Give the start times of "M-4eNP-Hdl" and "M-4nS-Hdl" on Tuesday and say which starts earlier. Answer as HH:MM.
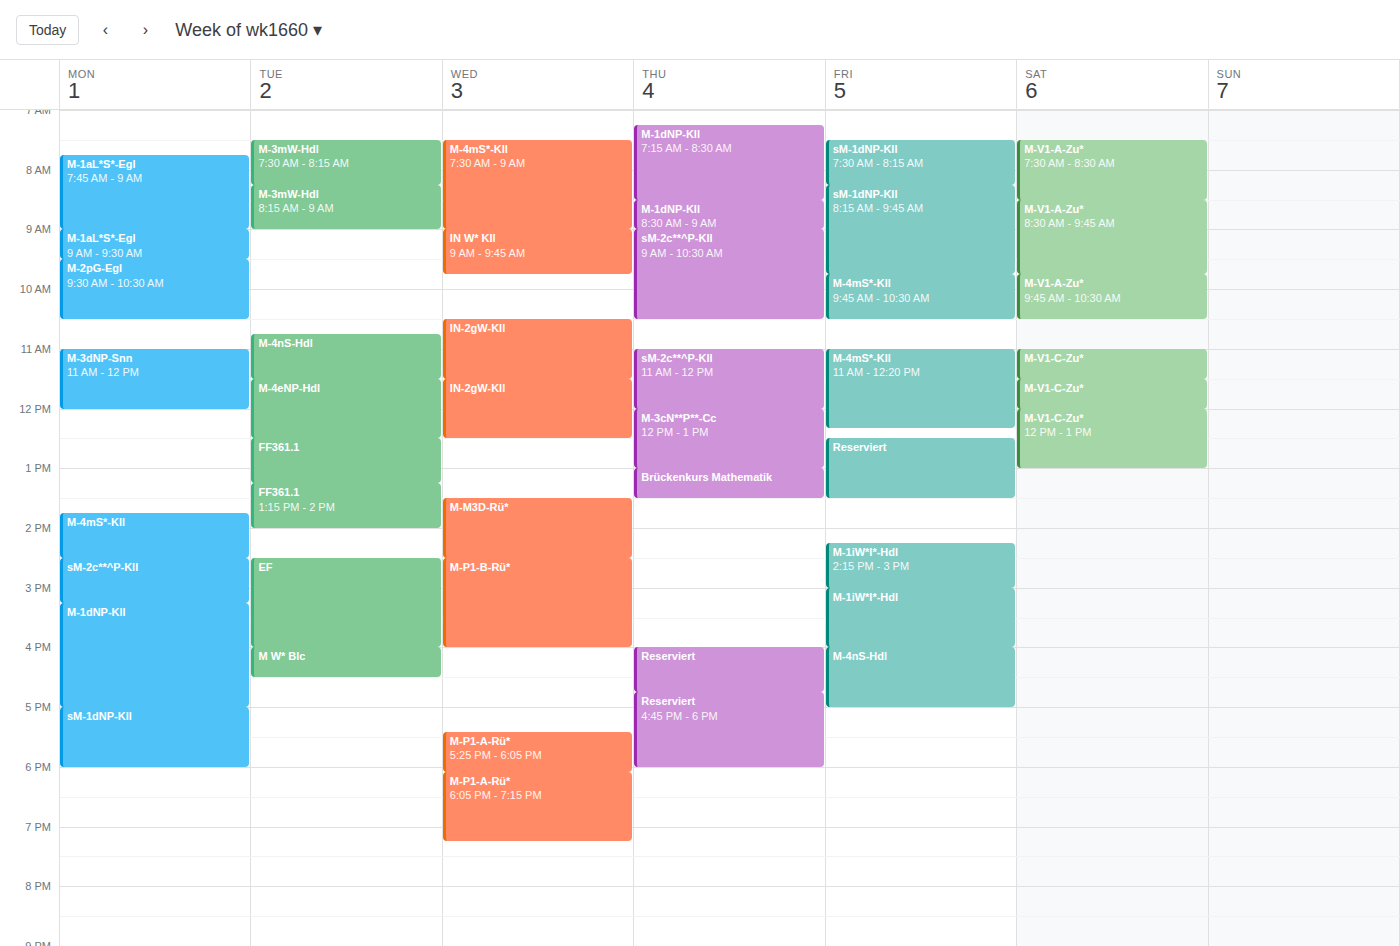
"M-4nS-Hdl" 10:45; "M-4eNP-Hdl" 11:30.